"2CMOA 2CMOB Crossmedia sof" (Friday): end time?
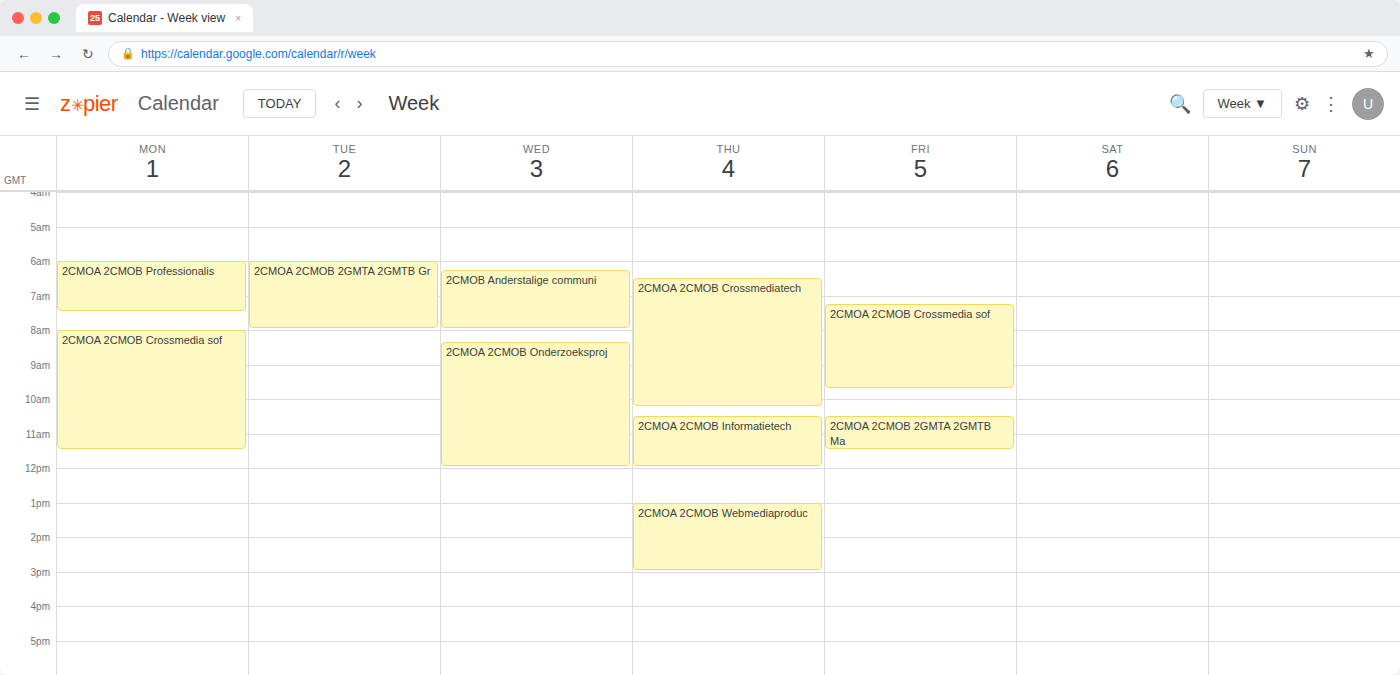
09:45